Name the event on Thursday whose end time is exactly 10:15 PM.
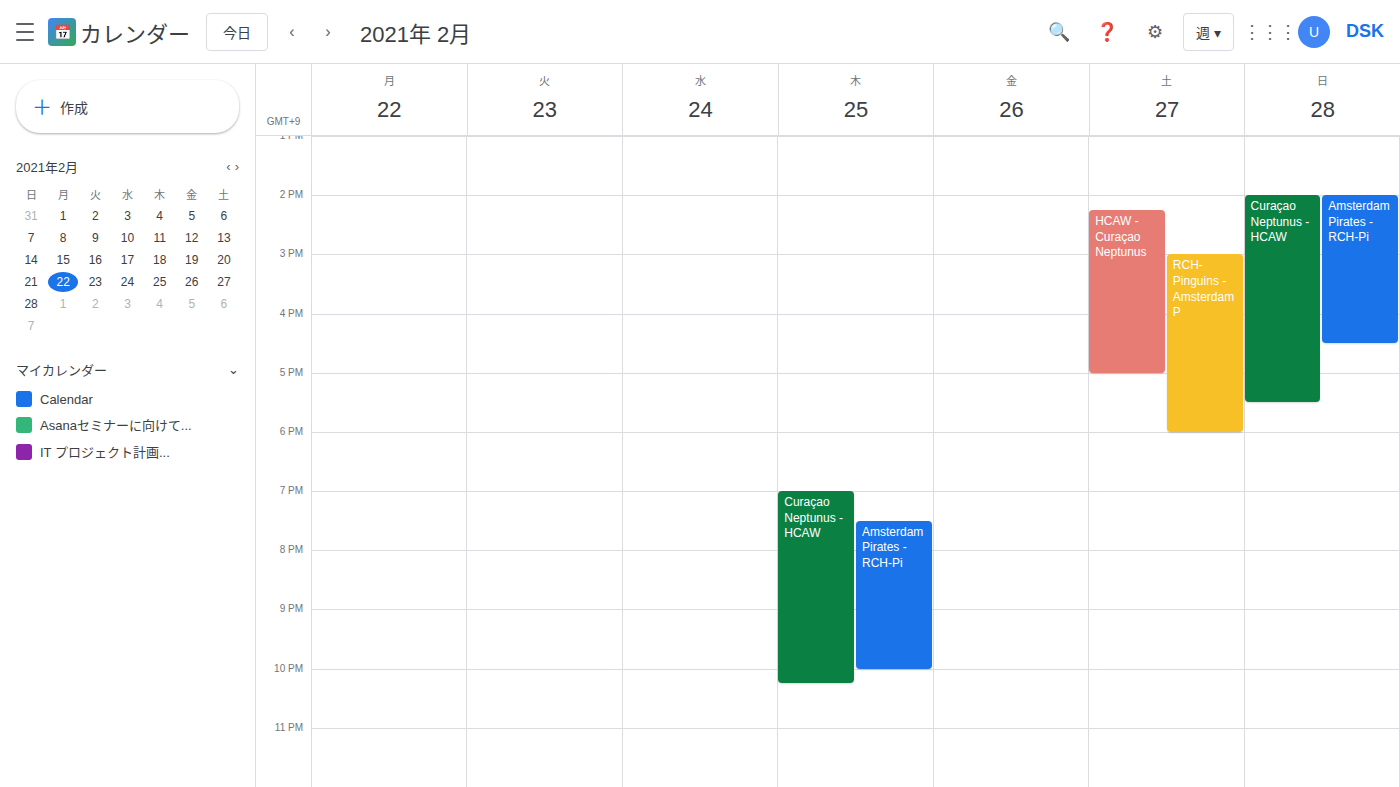
"Curaçao Neptunus - HCAW"